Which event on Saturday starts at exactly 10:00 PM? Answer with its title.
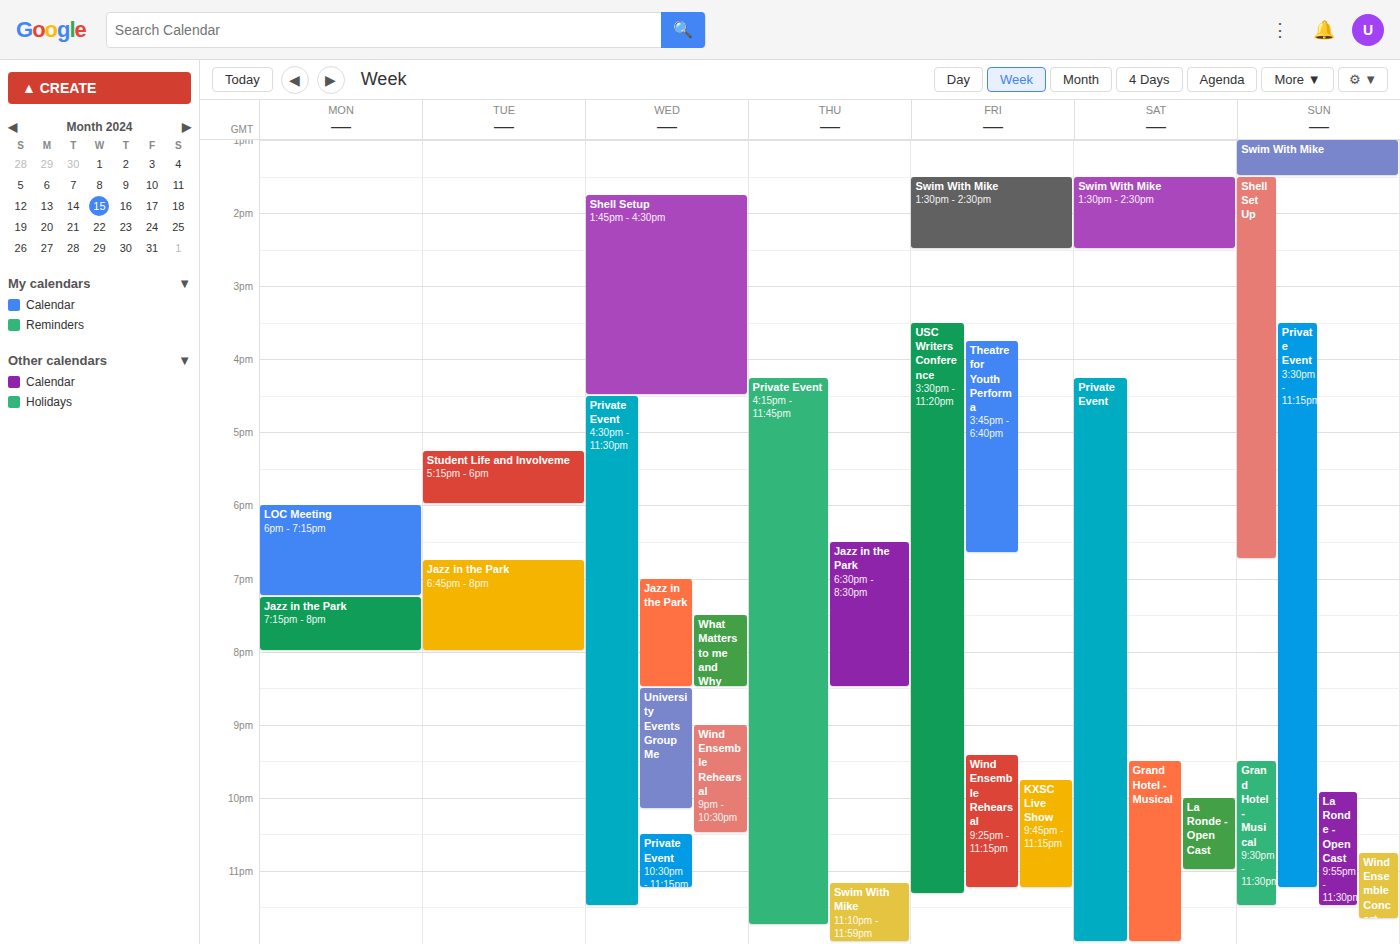
"La Ronde - Open Cast"